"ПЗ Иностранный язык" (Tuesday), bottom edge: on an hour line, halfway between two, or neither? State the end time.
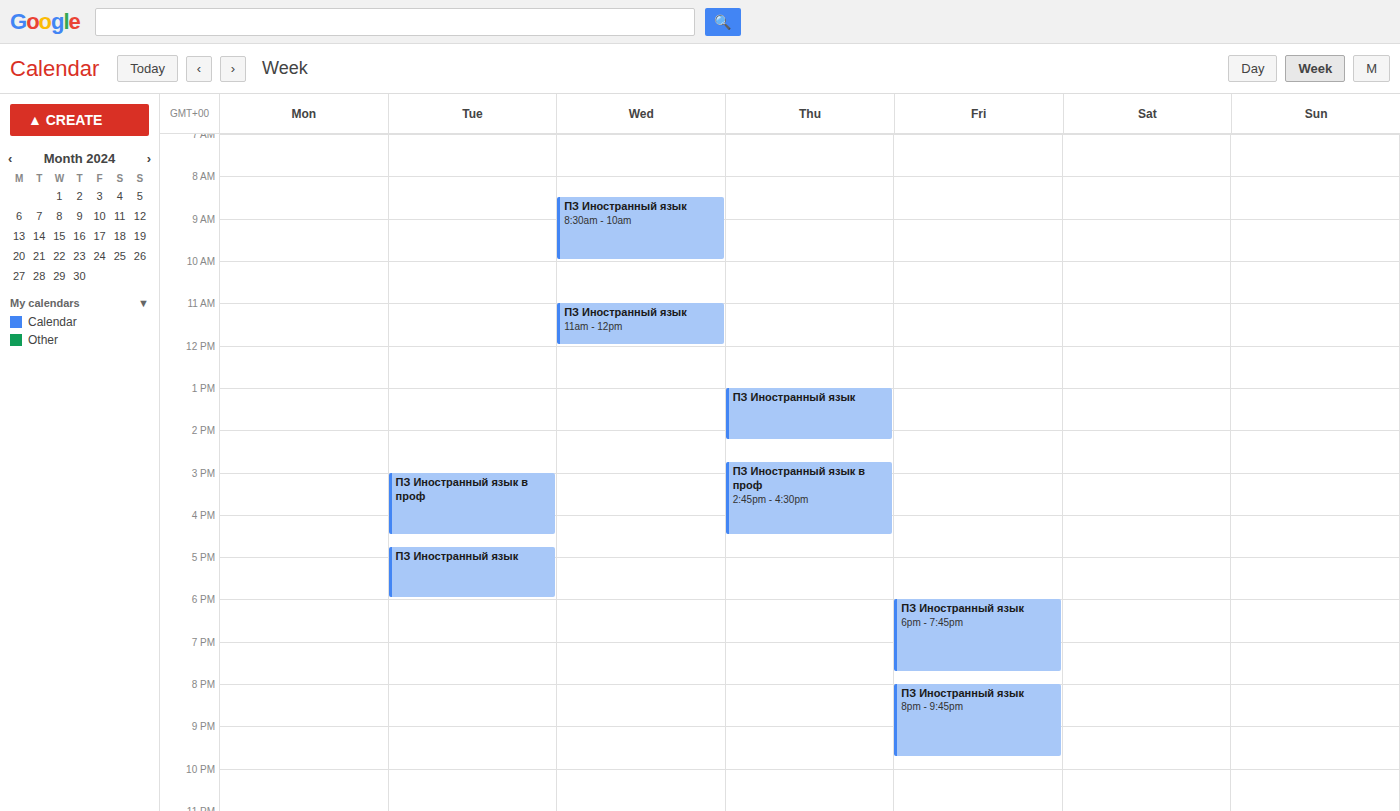
6:00 PM -- exactly on the 6 PM line.